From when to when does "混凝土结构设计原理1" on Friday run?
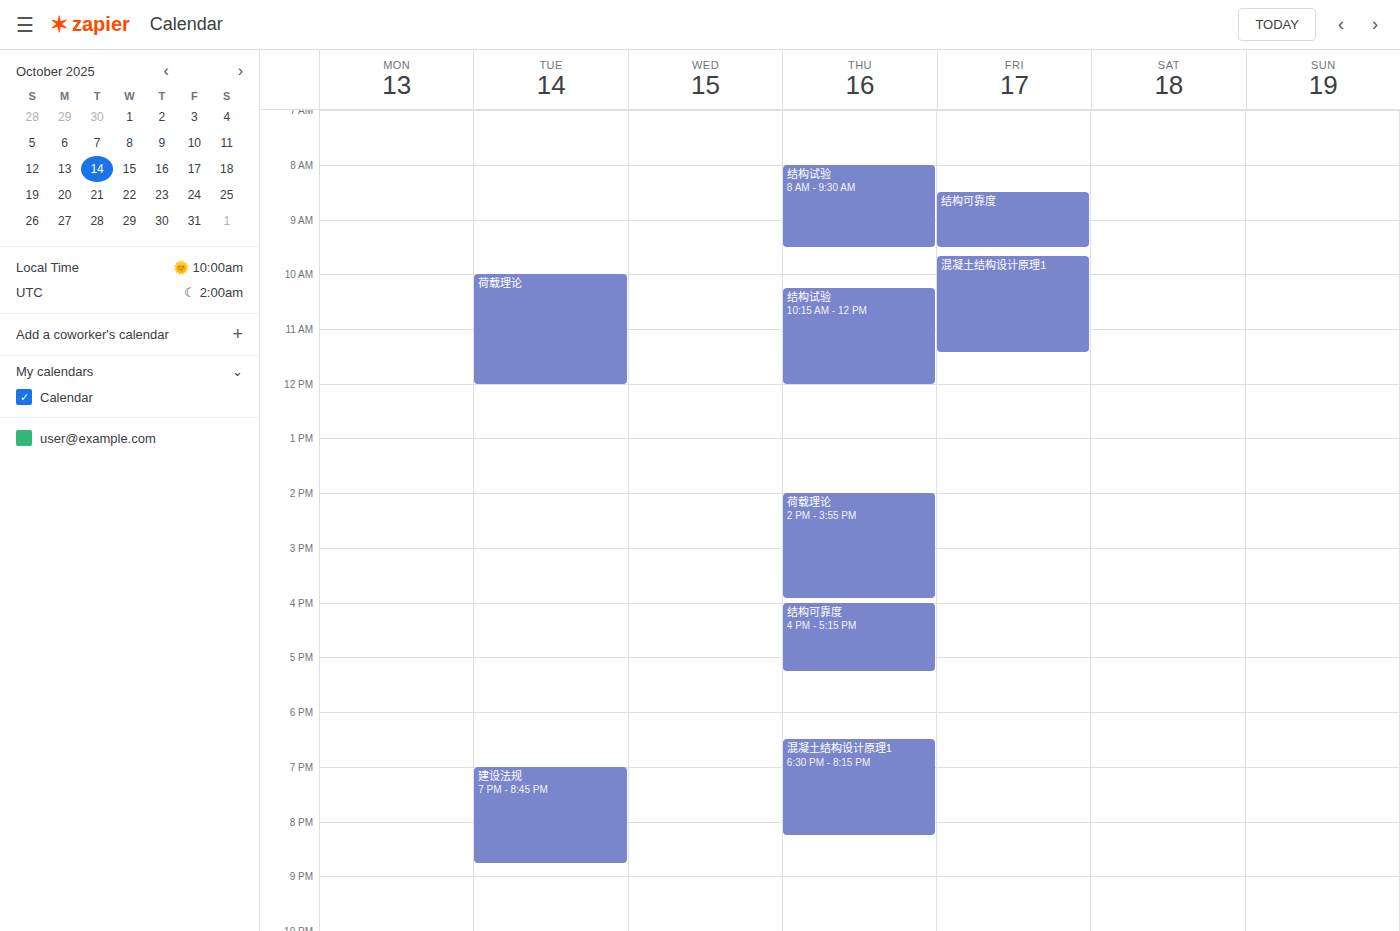
9:40 AM to 11:25 AM